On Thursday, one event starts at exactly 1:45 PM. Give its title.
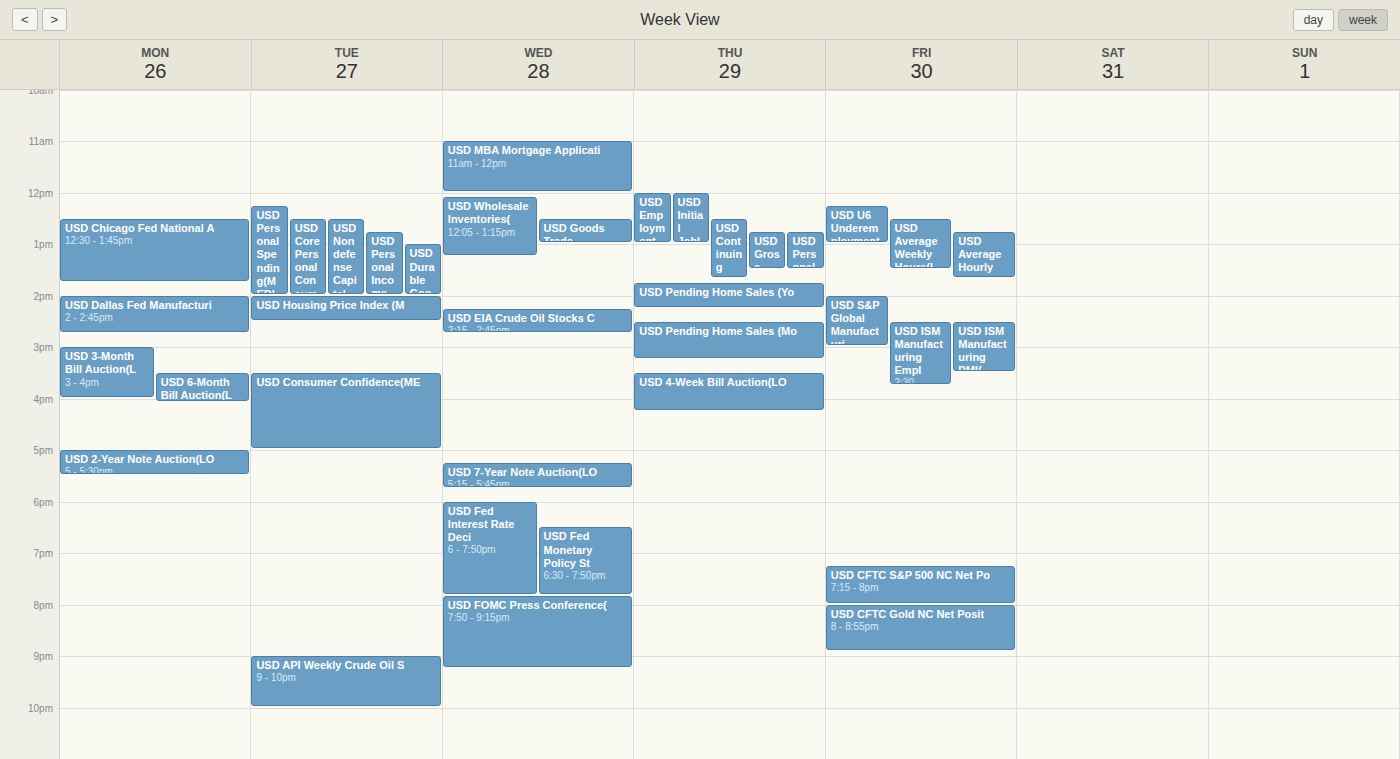
"USD Pending Home Sales (Yo"